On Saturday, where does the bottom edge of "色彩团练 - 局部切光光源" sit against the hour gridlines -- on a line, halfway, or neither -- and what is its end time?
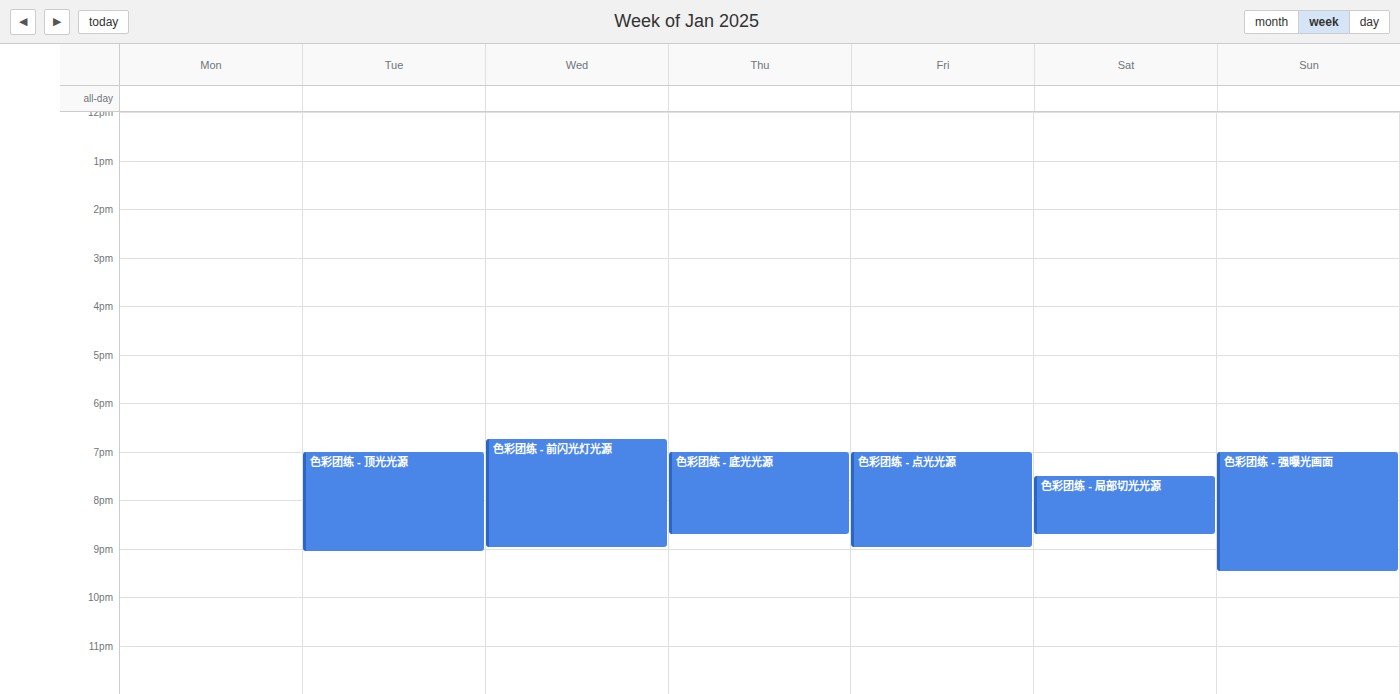
8:45 PM -- neither: three quarters of the way from the 8 PM line to the 9 PM line.